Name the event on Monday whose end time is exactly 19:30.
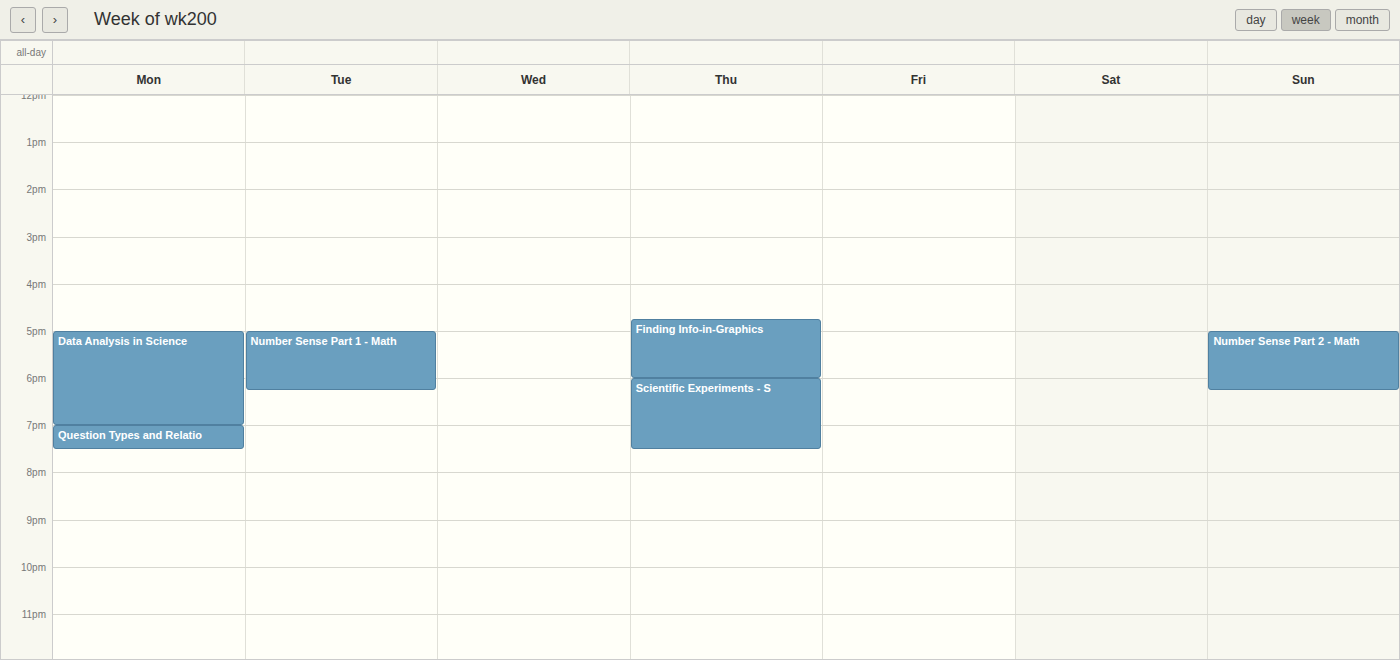
"Question Types and Relatio"